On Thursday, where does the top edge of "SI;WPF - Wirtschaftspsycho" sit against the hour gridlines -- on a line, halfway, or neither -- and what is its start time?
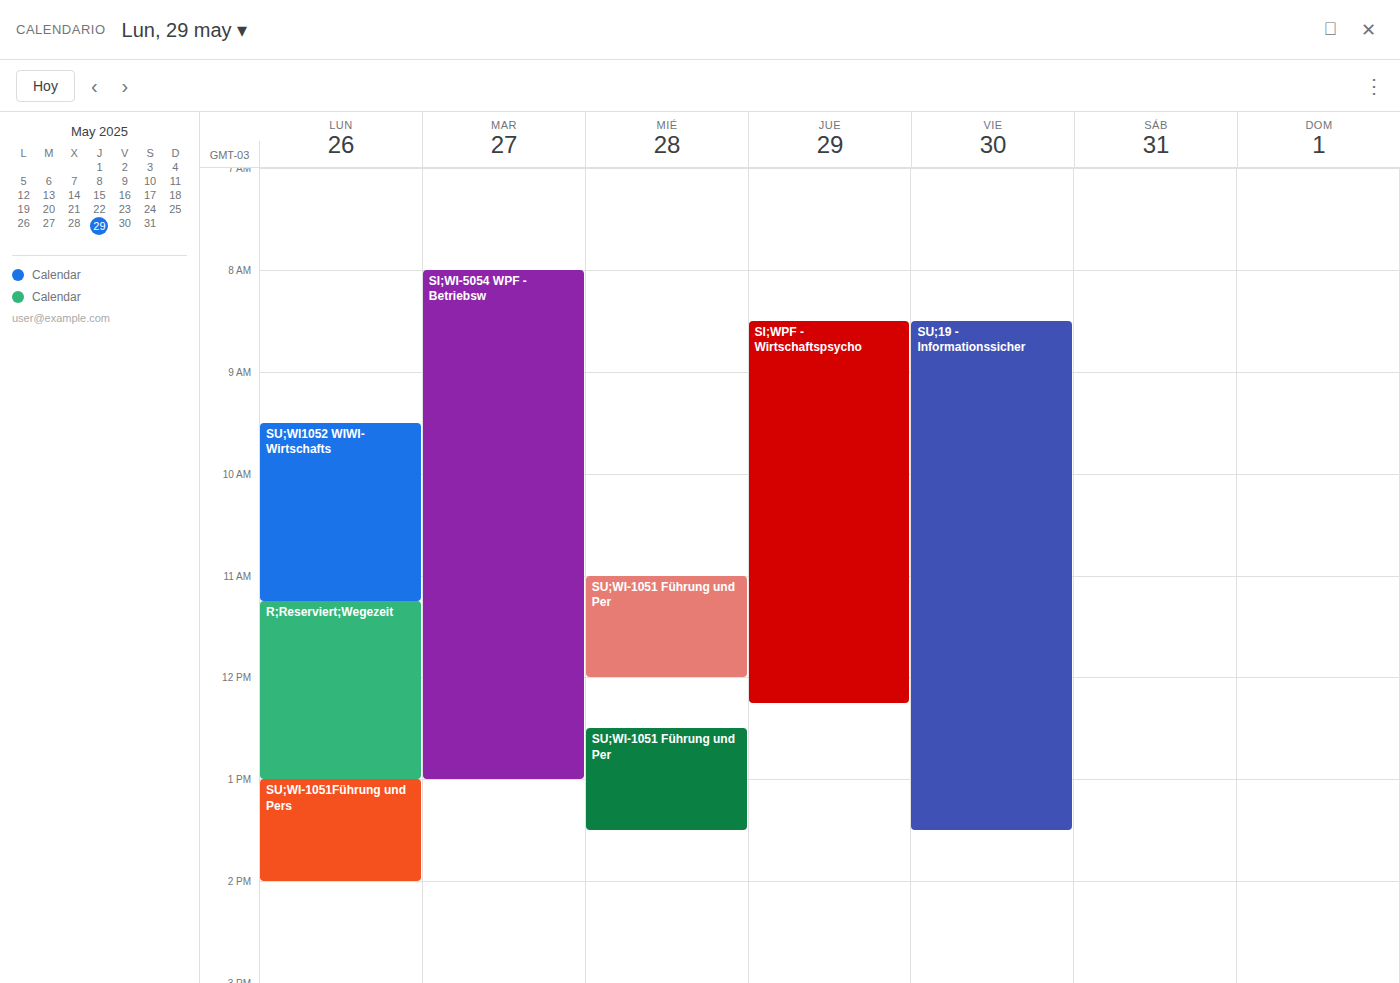
8:30 AM -- halfway between the 8 AM and 9 AM lines.